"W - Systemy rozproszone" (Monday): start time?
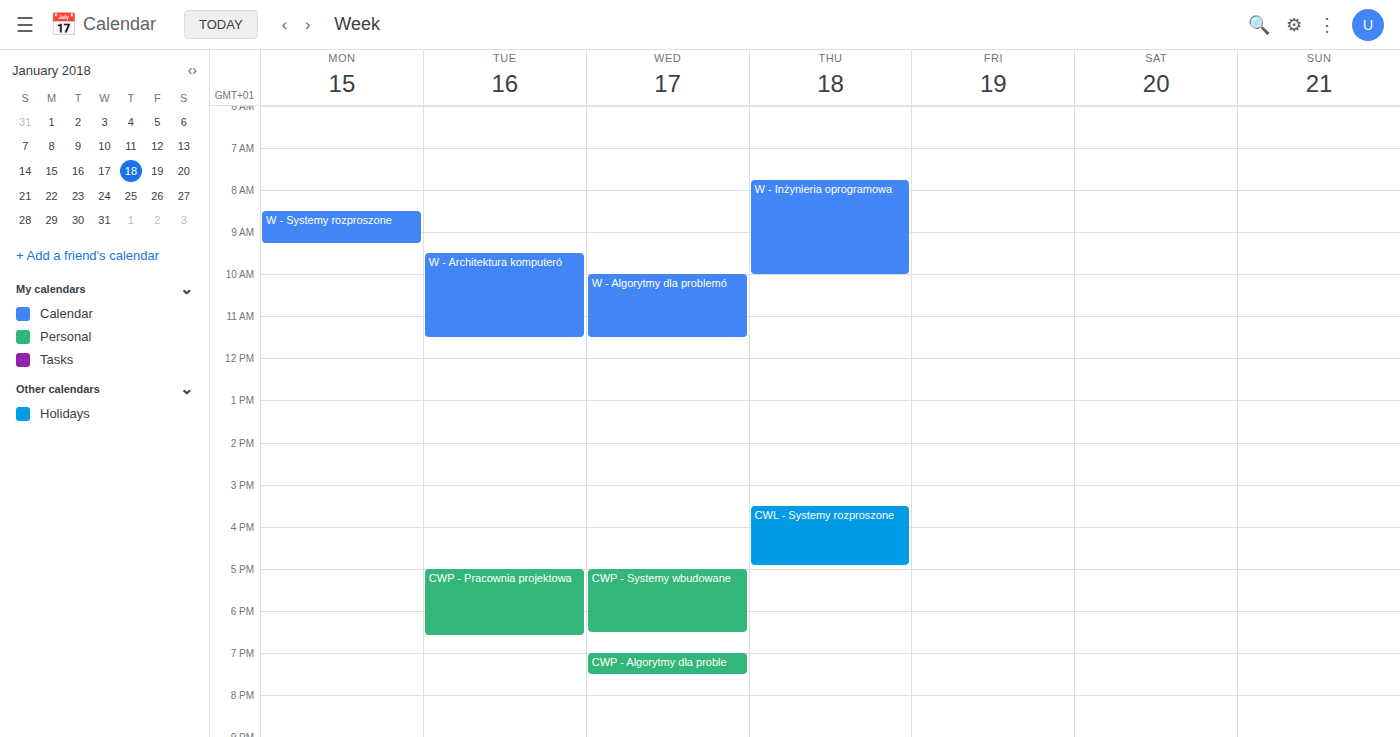
8:30 AM